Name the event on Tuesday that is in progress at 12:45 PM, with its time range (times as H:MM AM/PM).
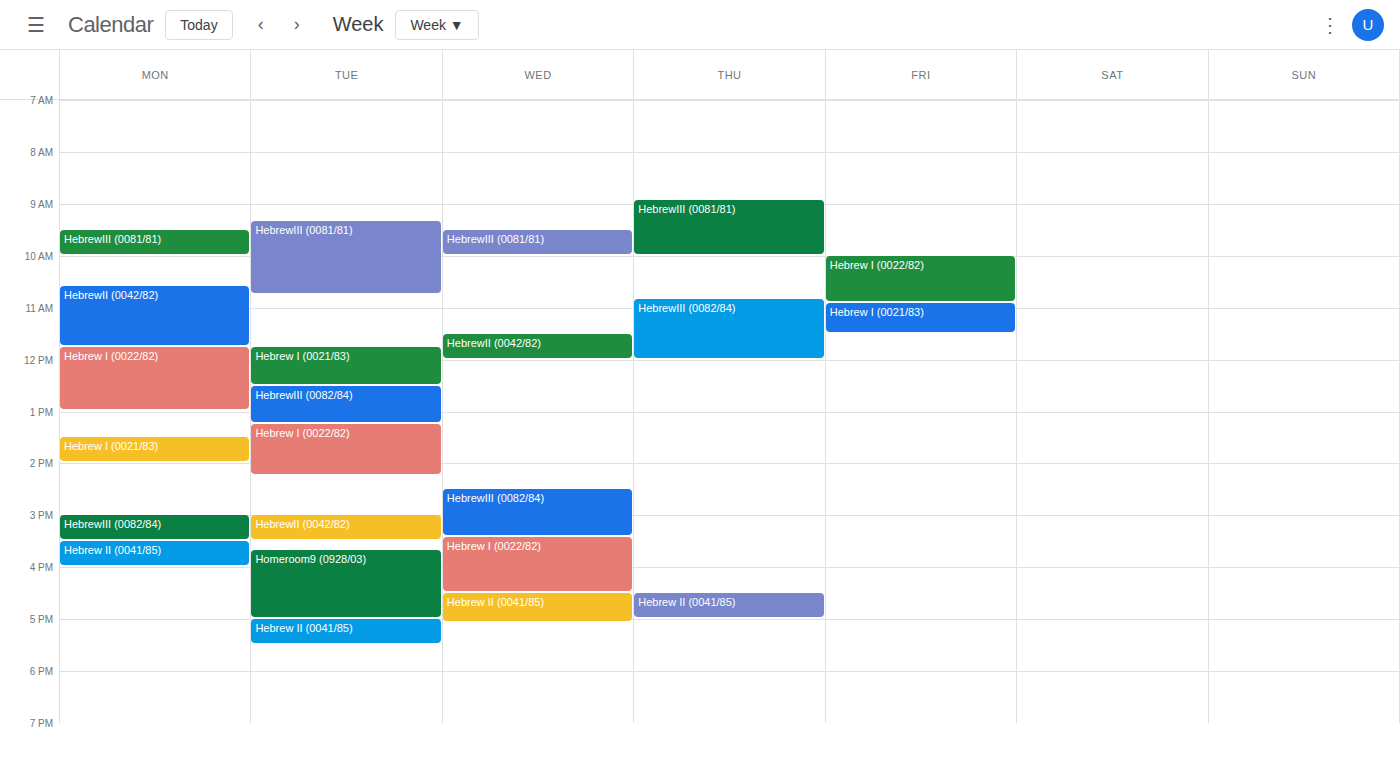
"HebrewIII (0082/84)", 12:30 PM to 1:15 PM